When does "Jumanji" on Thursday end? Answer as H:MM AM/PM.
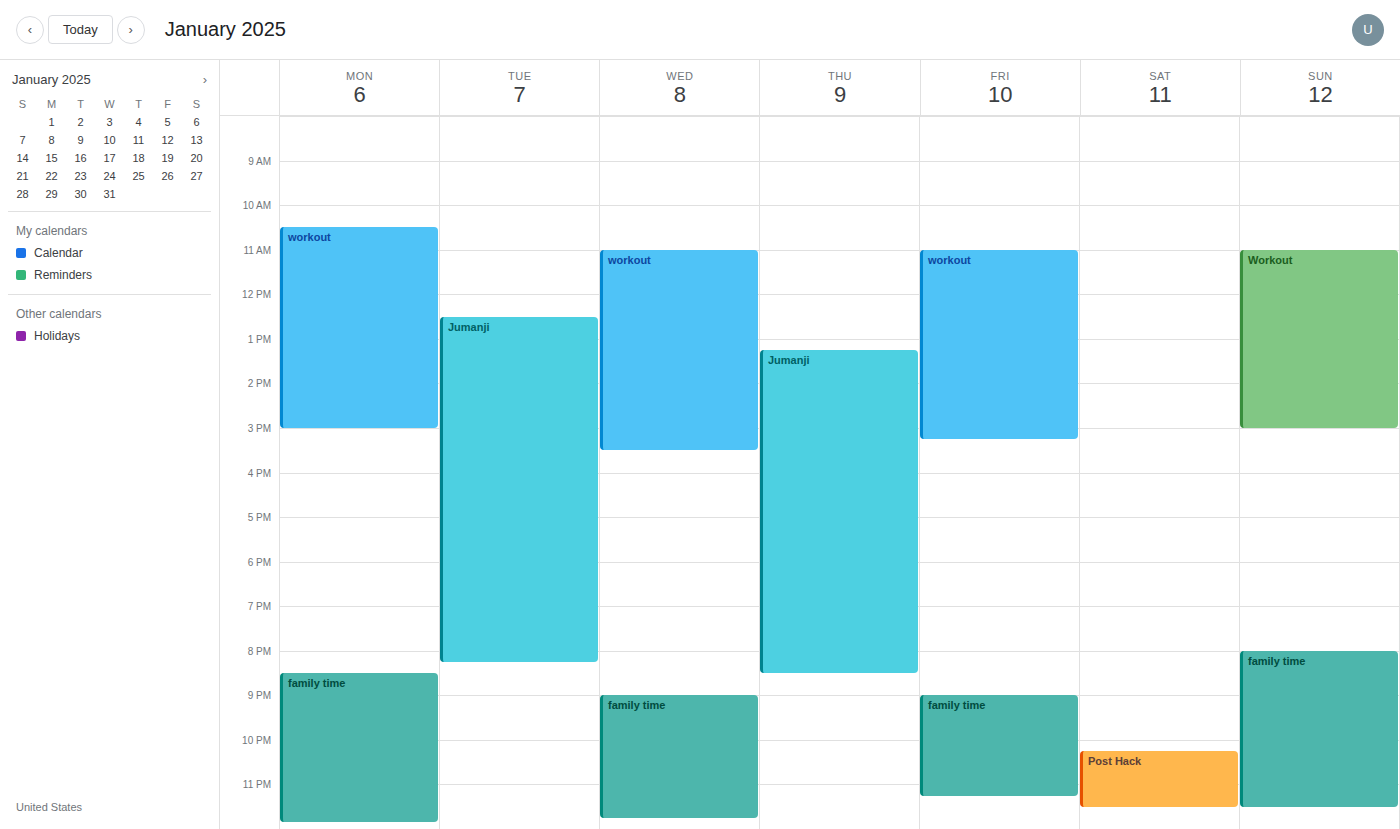
8:30 PM